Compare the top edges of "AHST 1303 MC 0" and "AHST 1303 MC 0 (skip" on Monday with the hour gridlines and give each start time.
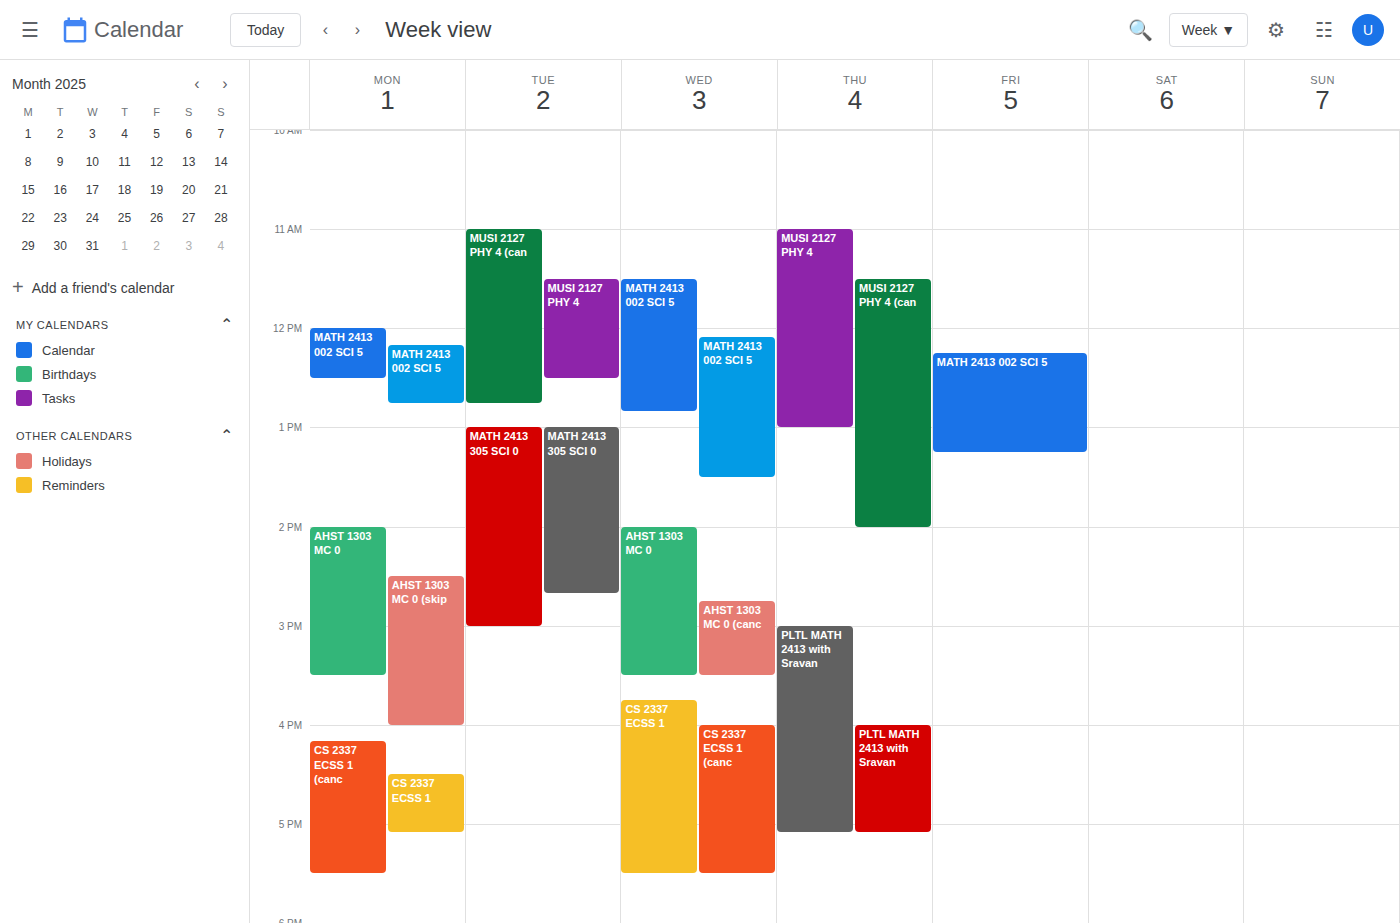
"AHST 1303 MC 0": 2:00 PM, exactly on the 2 PM line. "AHST 1303 MC 0 (skip": 2:30 PM, halfway between the 2 PM and 3 PM lines.